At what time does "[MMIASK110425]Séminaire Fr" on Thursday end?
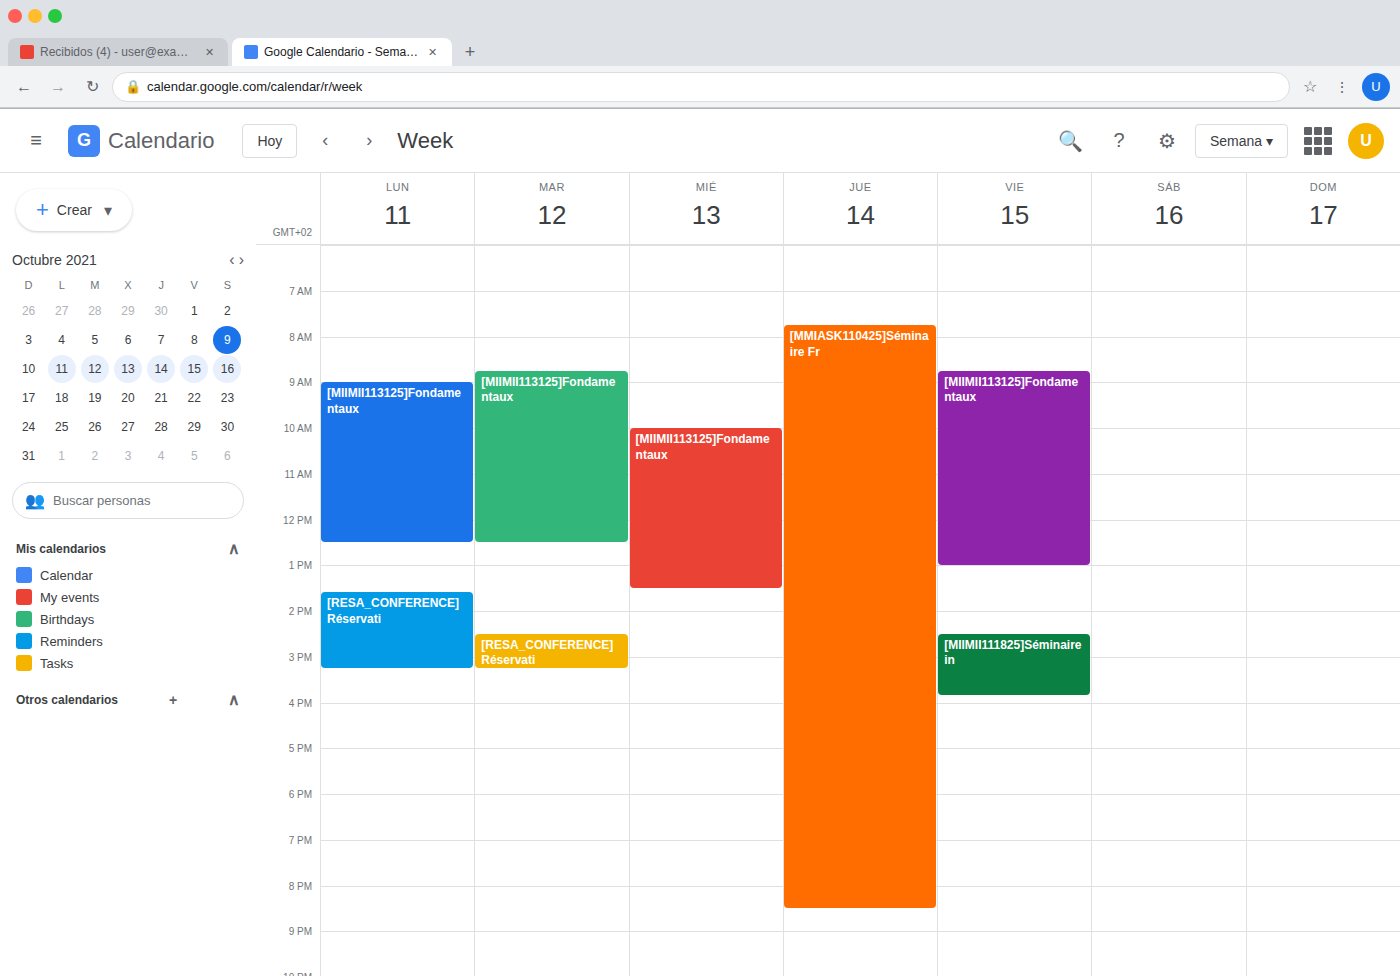
8:30 PM